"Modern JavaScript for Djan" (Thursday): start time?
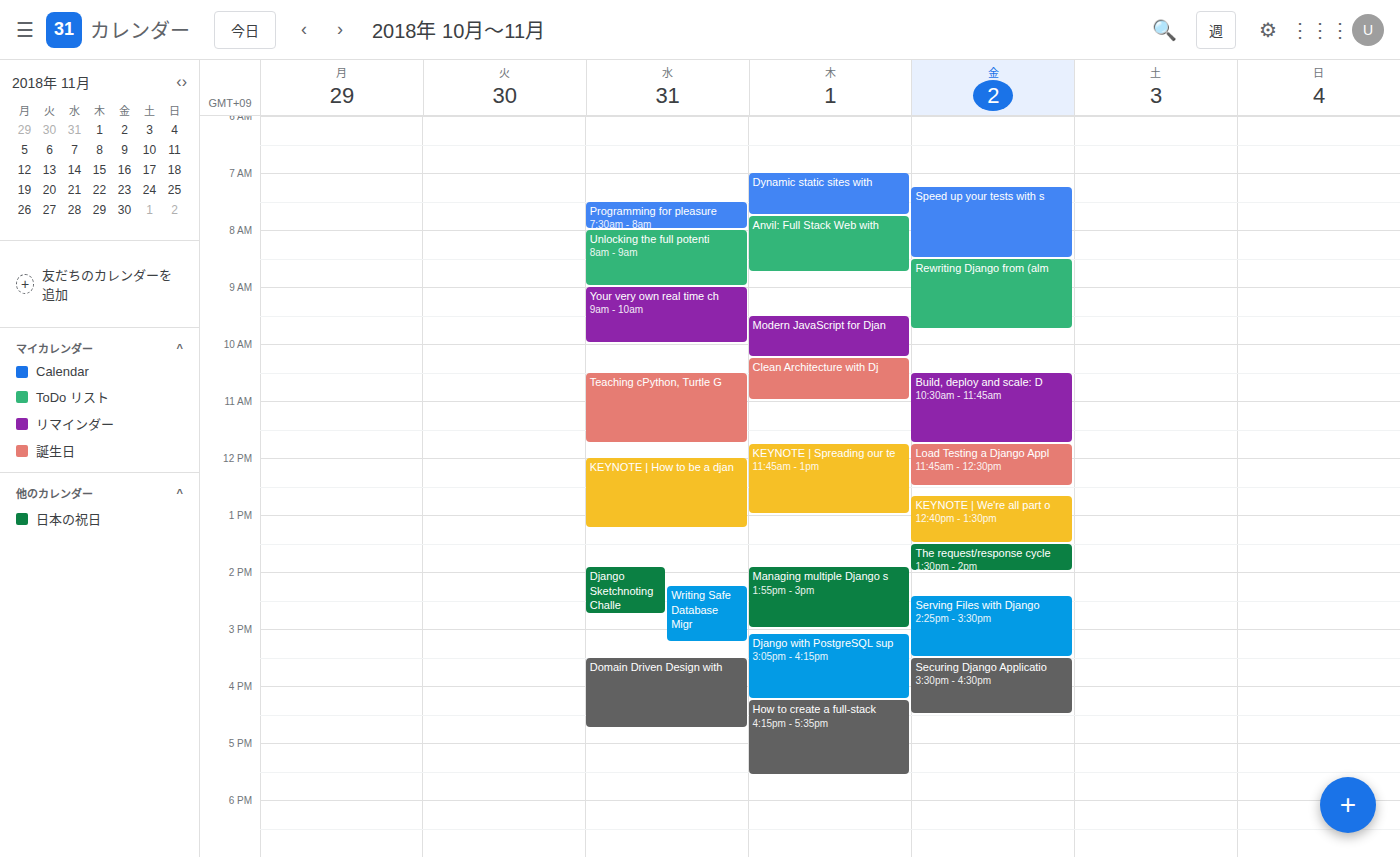
9:30 AM